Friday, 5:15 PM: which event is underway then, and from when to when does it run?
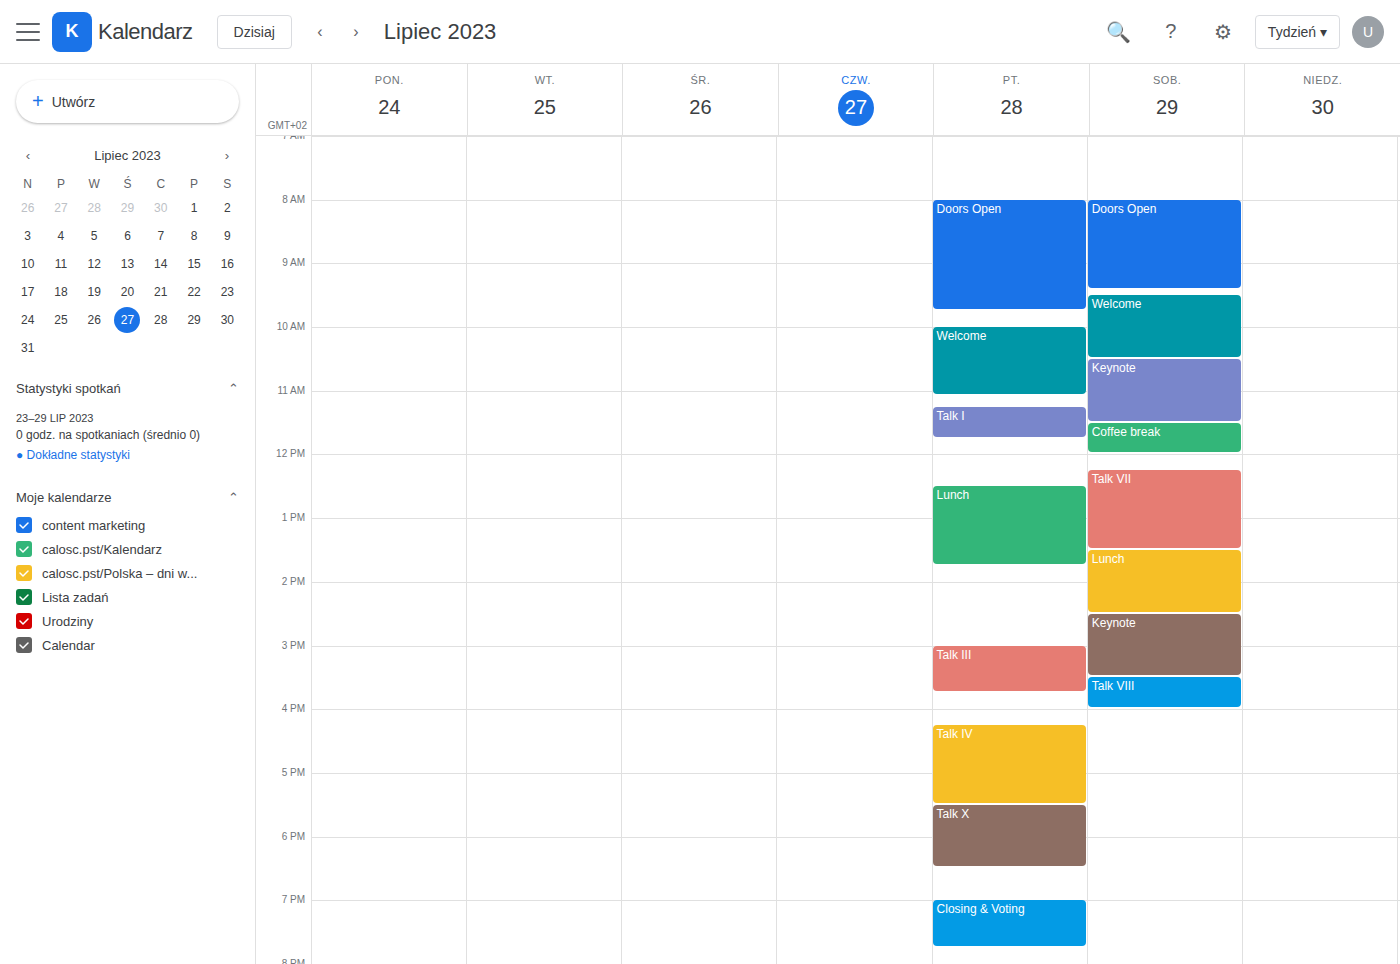
"Talk IV", 4:15 PM to 5:30 PM